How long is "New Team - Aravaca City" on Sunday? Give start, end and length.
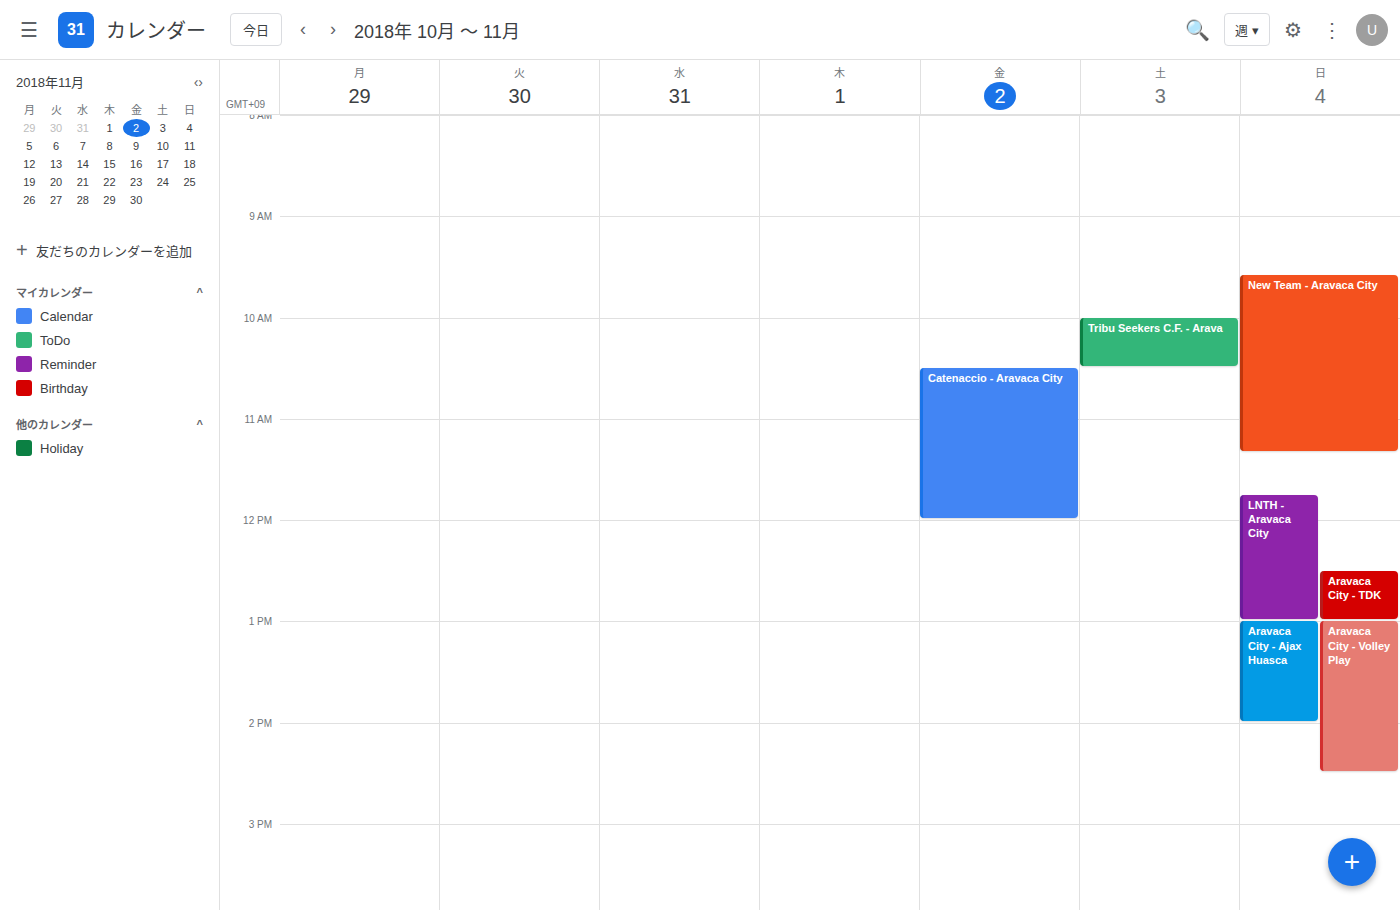
9:35 AM to 11:20 AM, 1 hour 45 minutes